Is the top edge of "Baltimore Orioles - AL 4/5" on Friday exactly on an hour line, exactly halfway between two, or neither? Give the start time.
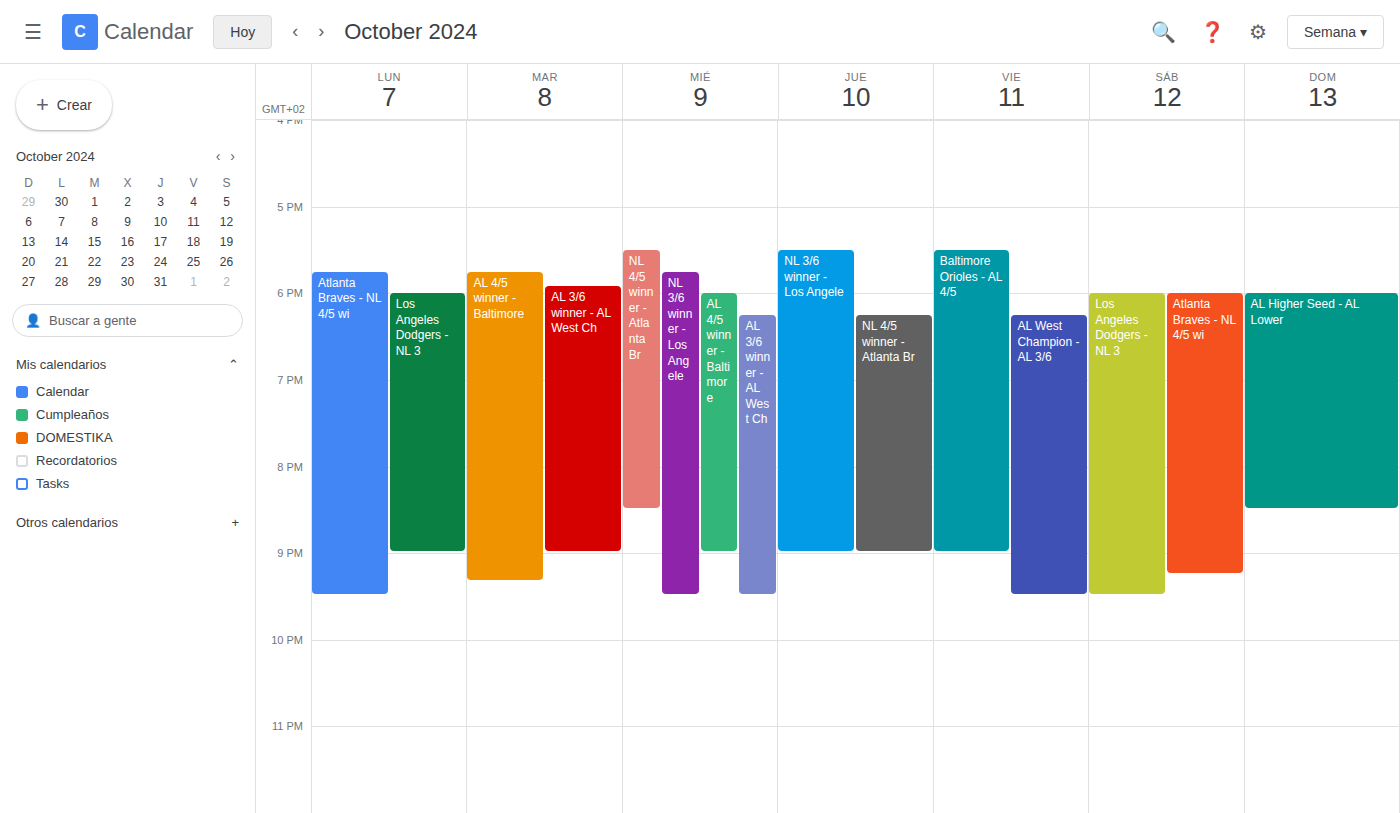
5:30 PM -- halfway between the 5 PM and 6 PM lines.